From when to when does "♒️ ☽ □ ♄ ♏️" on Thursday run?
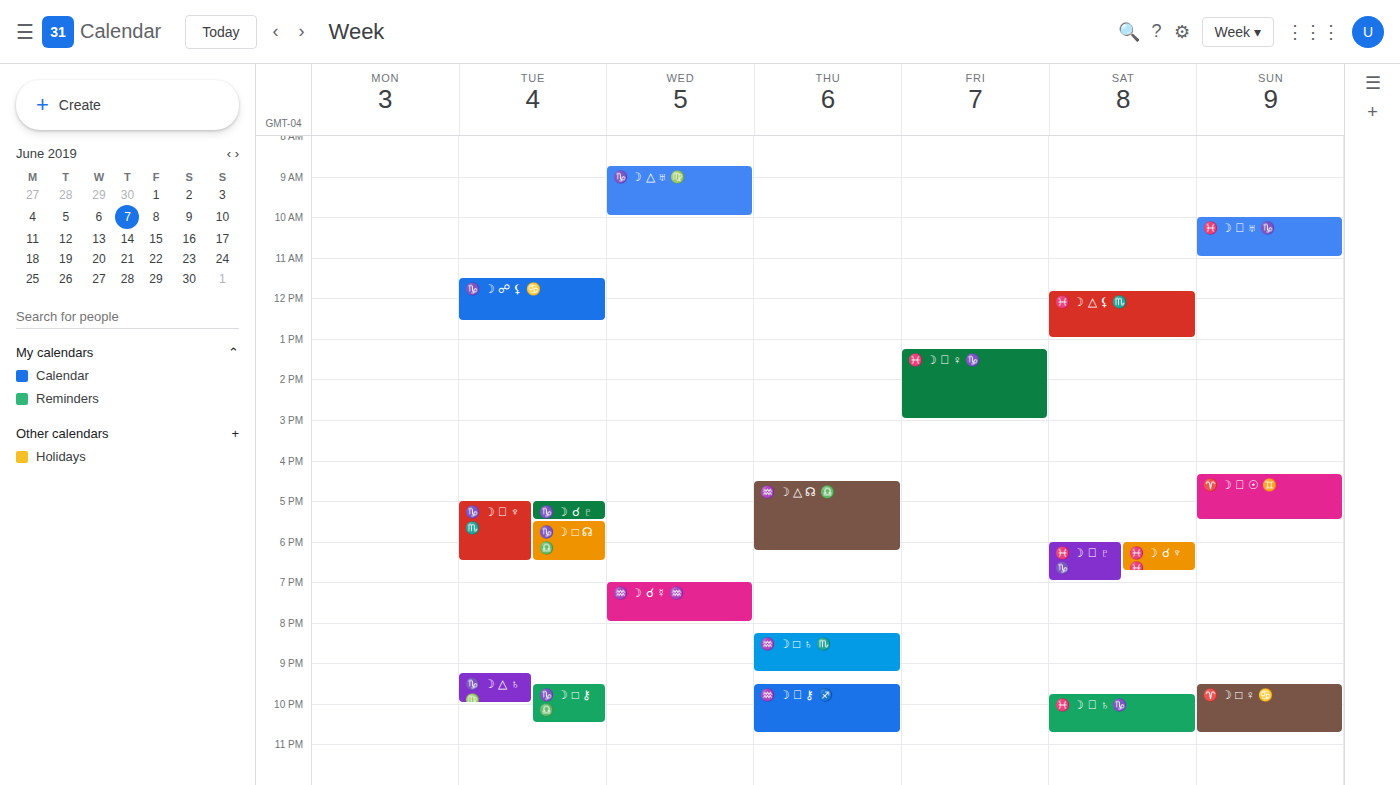
8:15 PM to 9:15 PM